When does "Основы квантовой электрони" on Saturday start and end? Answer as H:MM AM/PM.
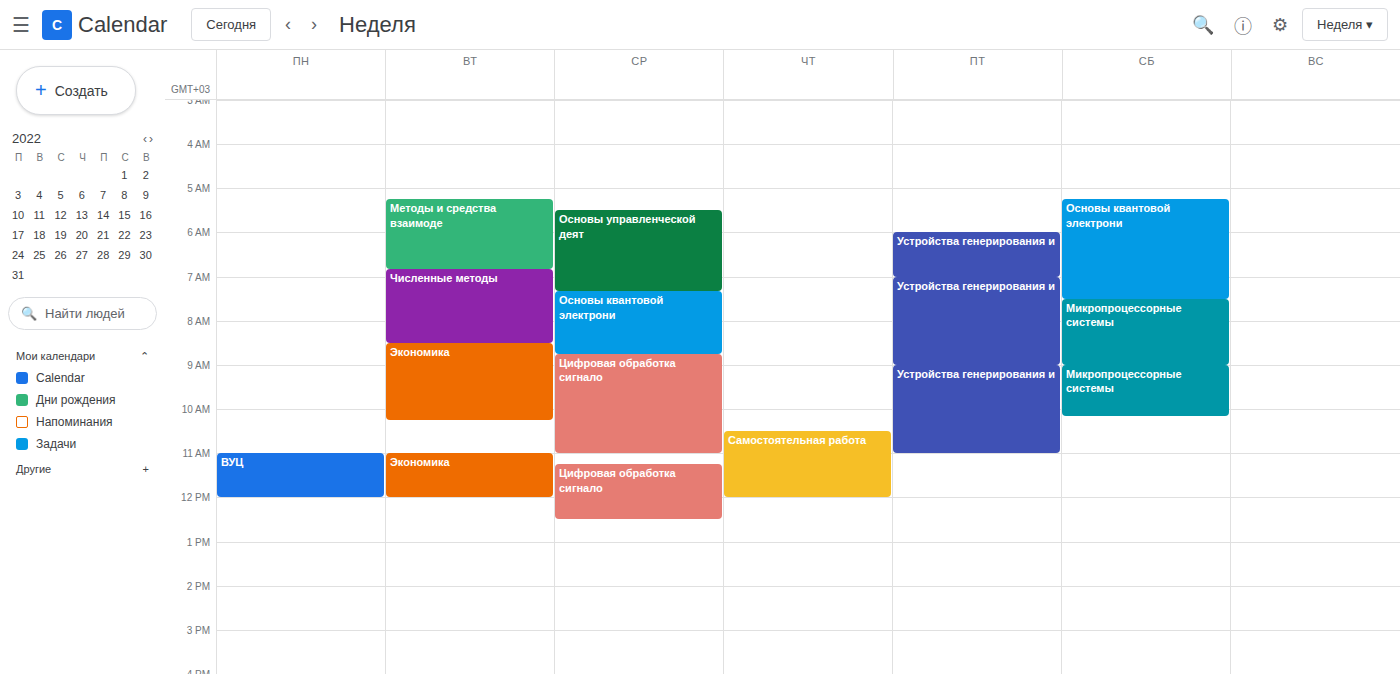
5:15 AM to 7:30 AM